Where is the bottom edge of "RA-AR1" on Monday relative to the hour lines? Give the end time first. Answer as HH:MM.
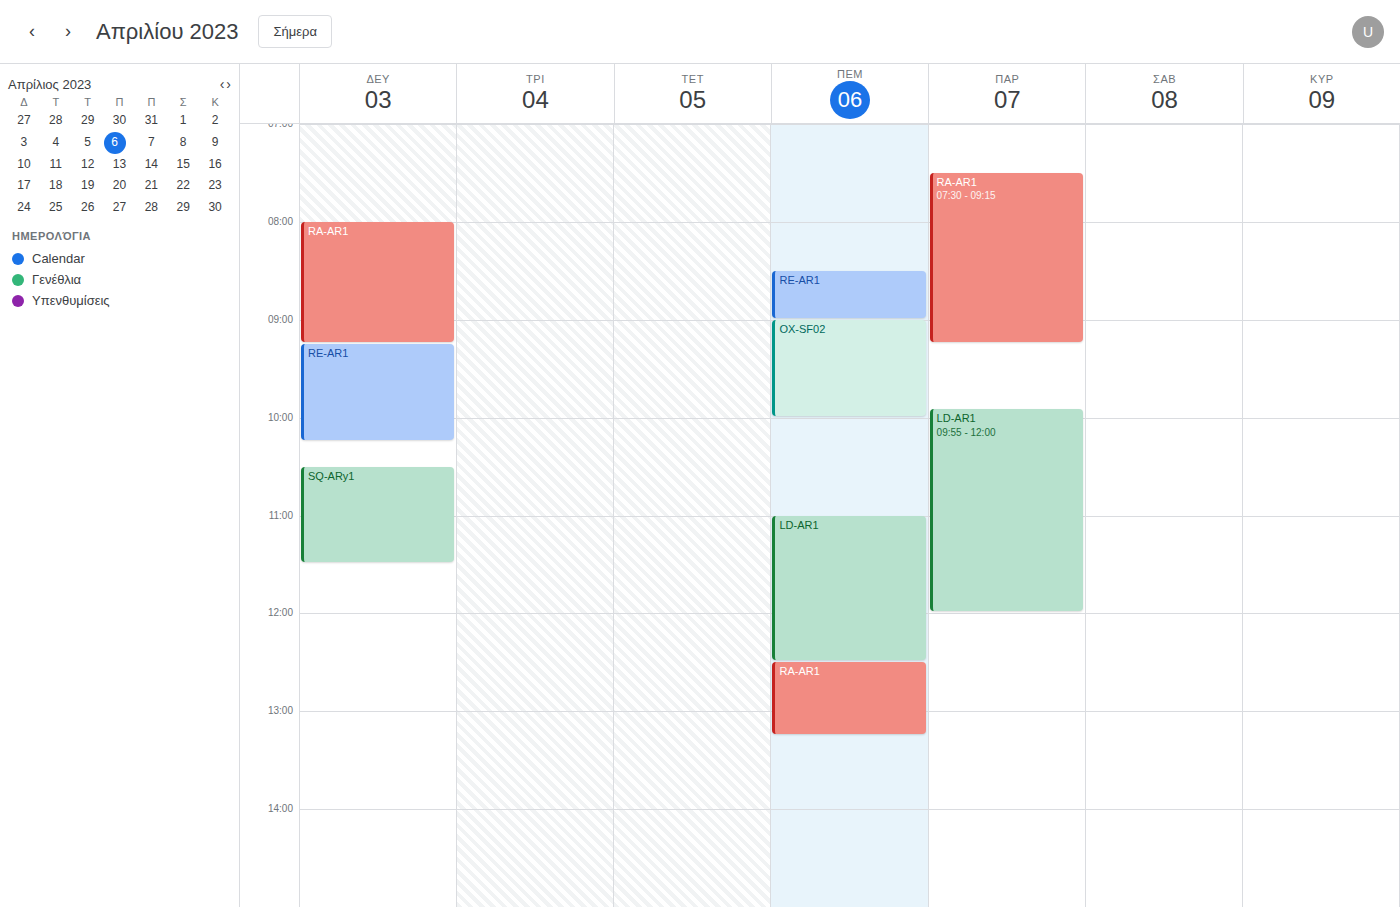
09:15 -- neither: a quarter of the way from the 09:00 line to the 10:00 line.